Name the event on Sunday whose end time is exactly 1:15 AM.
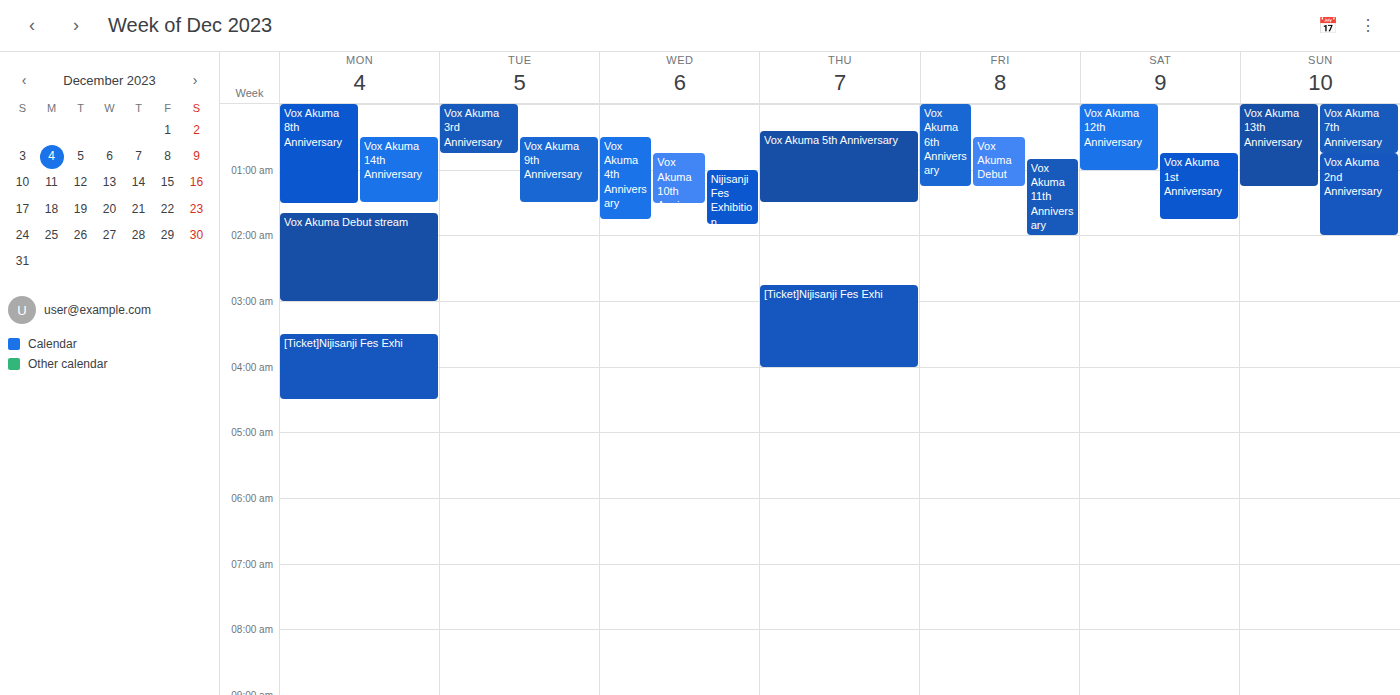
"Vox Akuma 13th Anniversary"